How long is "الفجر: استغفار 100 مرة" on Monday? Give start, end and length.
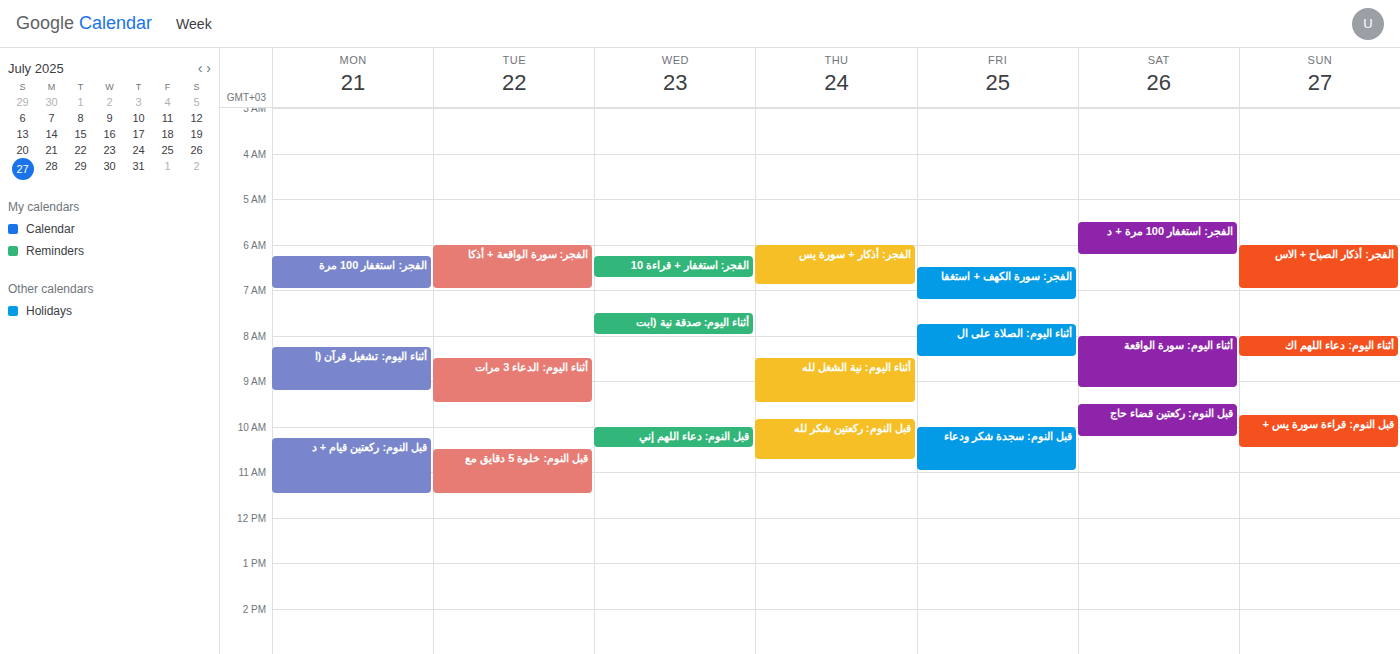
6:15 AM to 7:00 AM, 45 minutes